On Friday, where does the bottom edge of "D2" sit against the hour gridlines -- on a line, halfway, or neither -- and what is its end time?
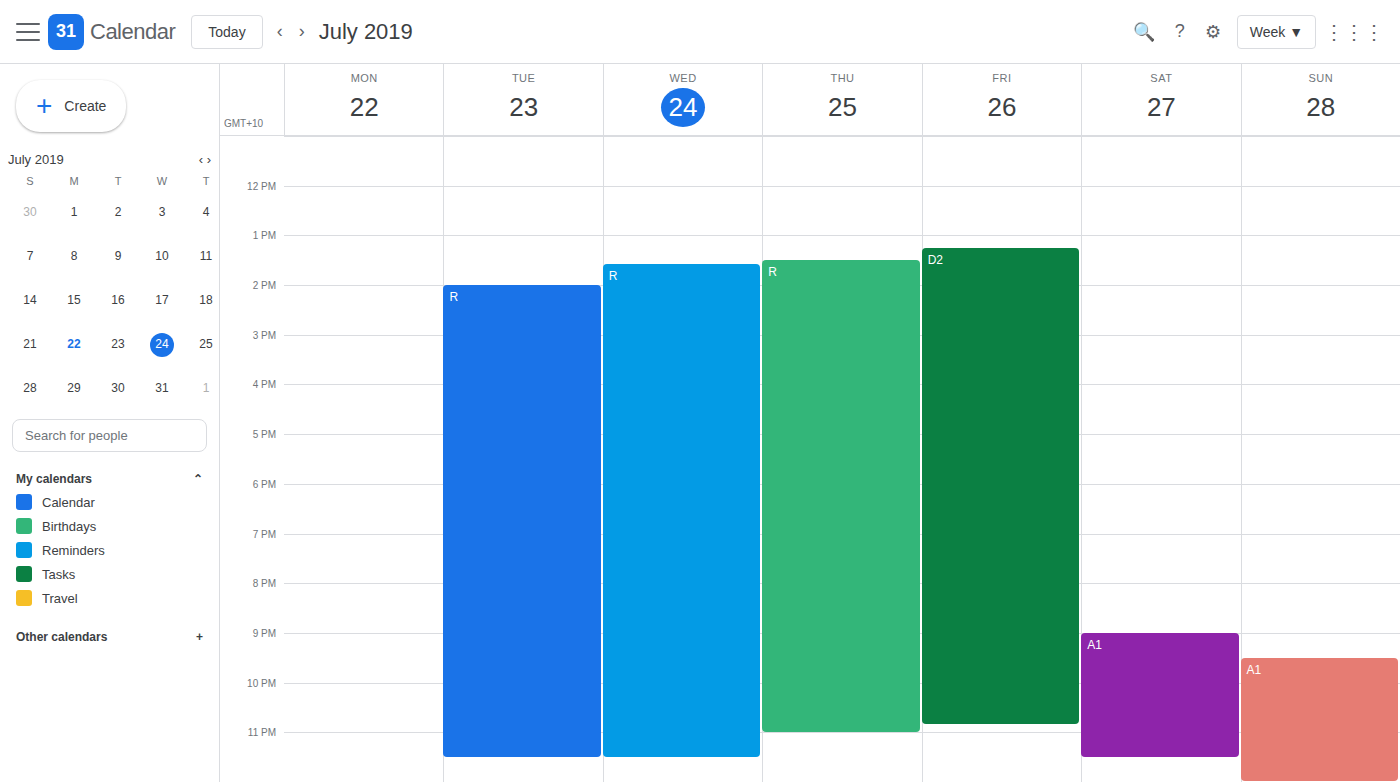
22:50 -- neither: 50 minutes below the 22:00 line and 10 minutes above the 23:00 line.